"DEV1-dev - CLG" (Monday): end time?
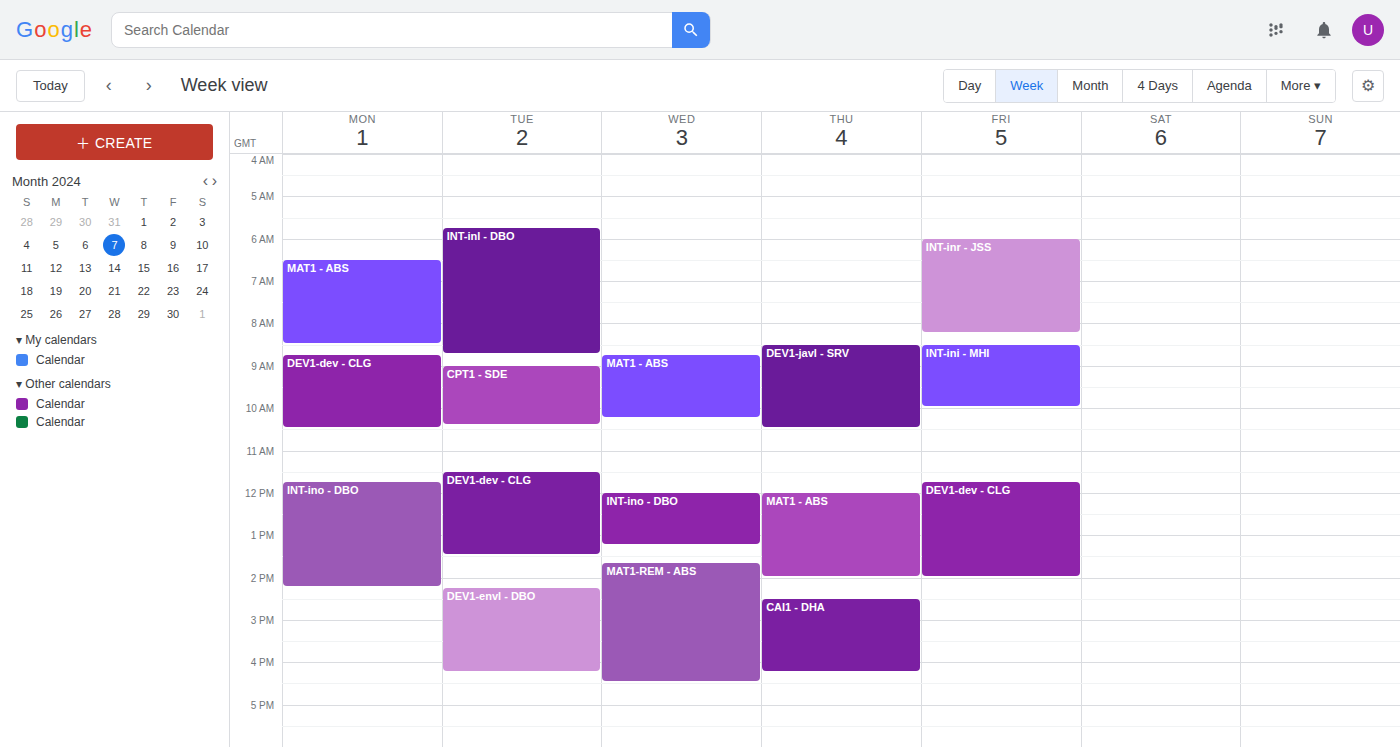
10:30